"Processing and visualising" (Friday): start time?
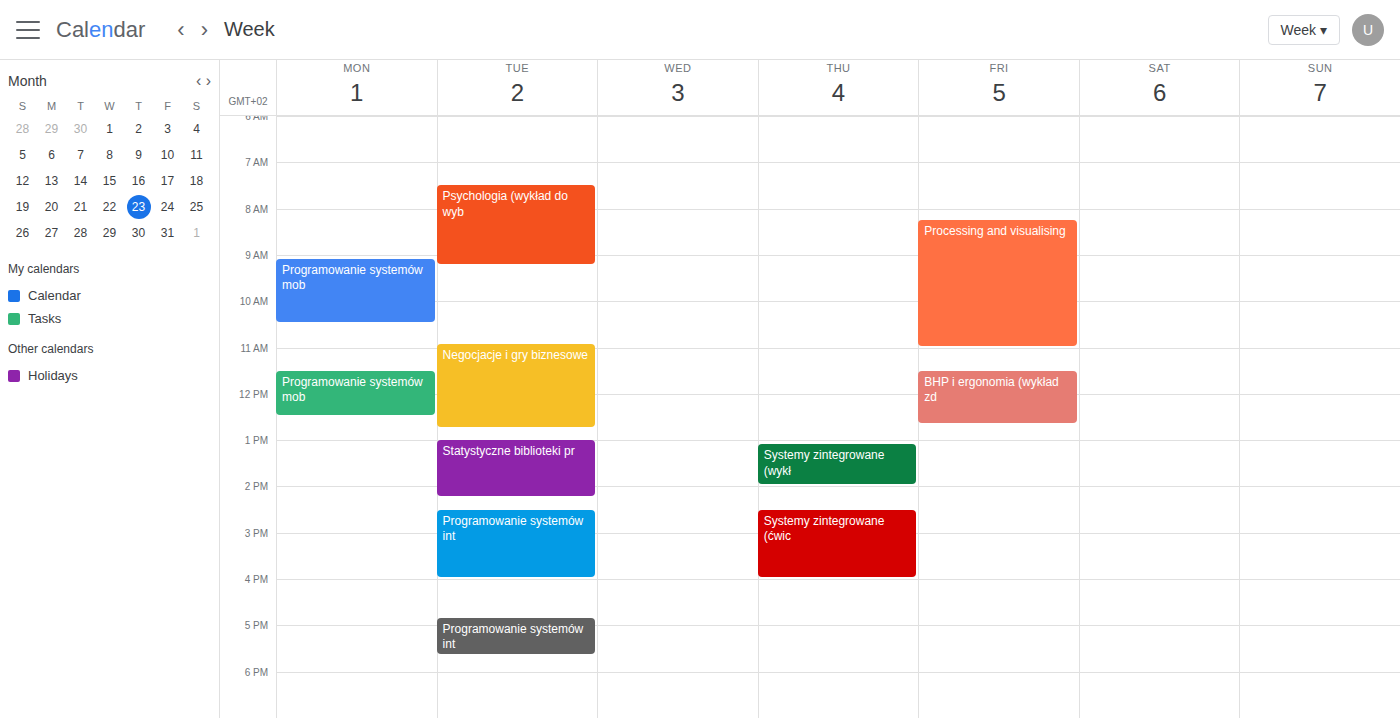
08:15